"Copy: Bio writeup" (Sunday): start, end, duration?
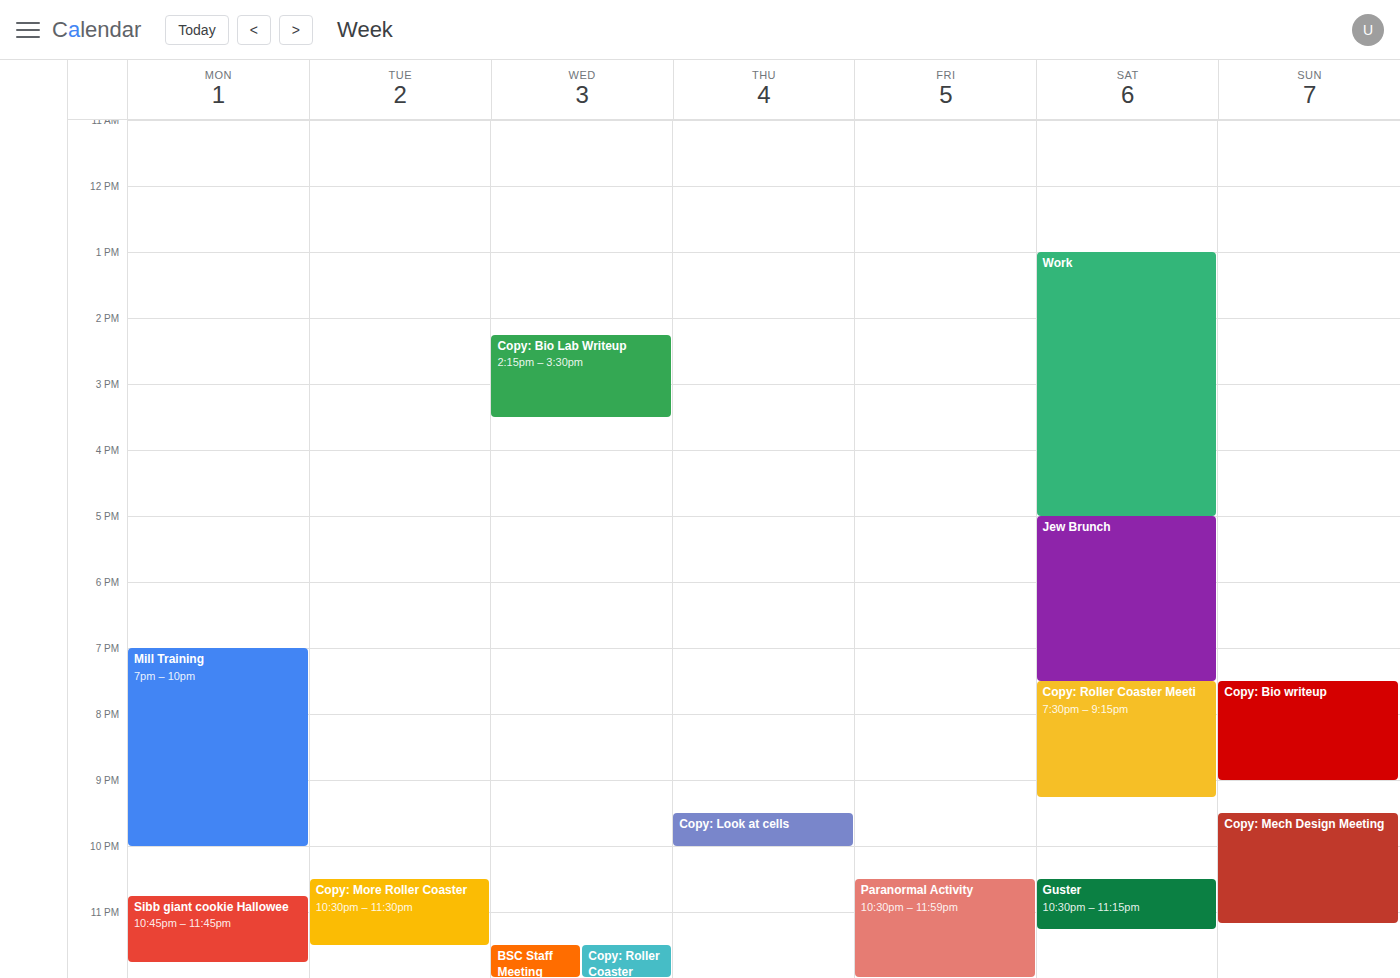
7:30 PM to 9:00 PM, 1 hour 30 minutes